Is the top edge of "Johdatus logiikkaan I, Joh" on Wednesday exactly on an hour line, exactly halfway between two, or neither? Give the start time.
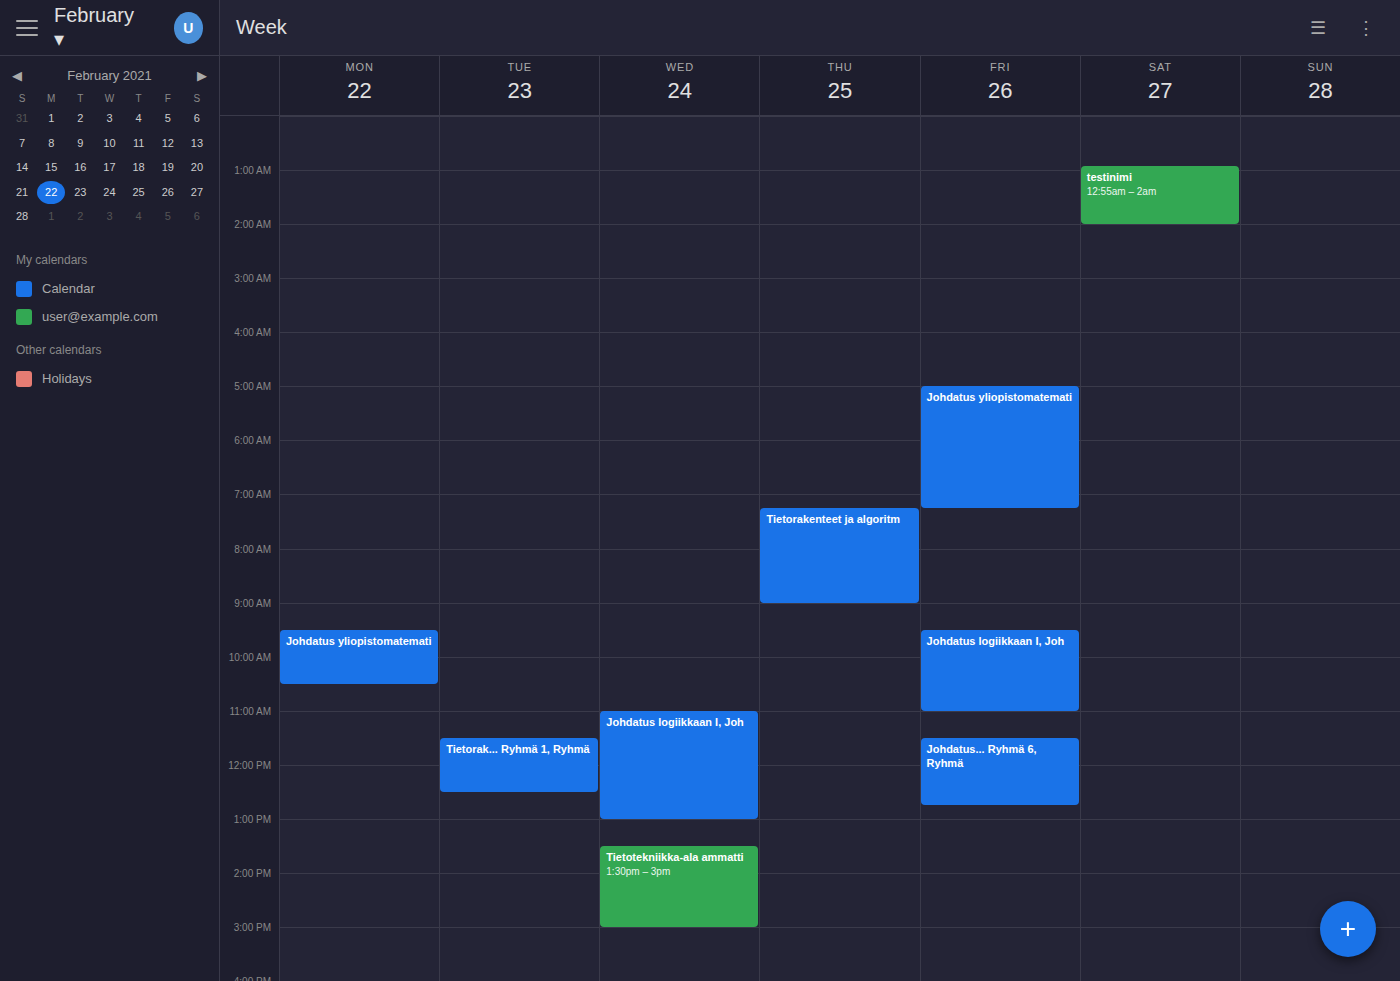
11:00 -- exactly on the 11:00 line.